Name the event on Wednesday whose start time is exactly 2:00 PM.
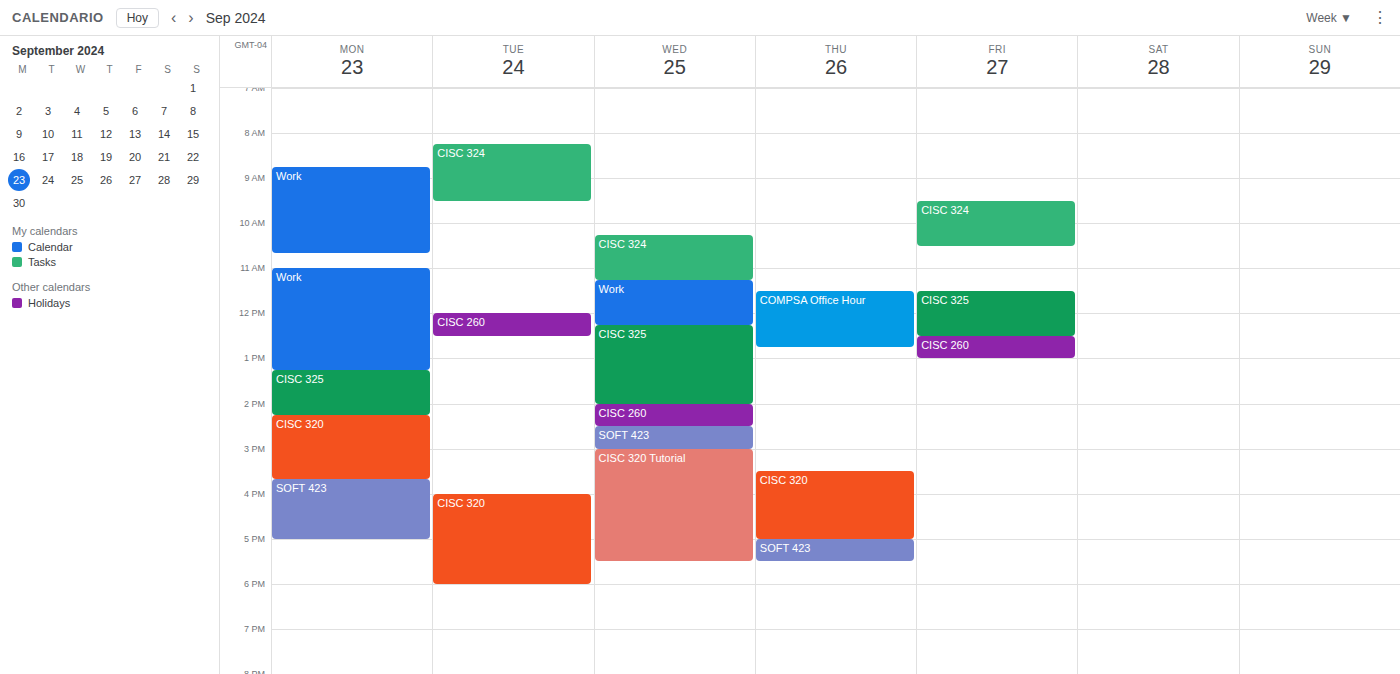
"CISC 260"